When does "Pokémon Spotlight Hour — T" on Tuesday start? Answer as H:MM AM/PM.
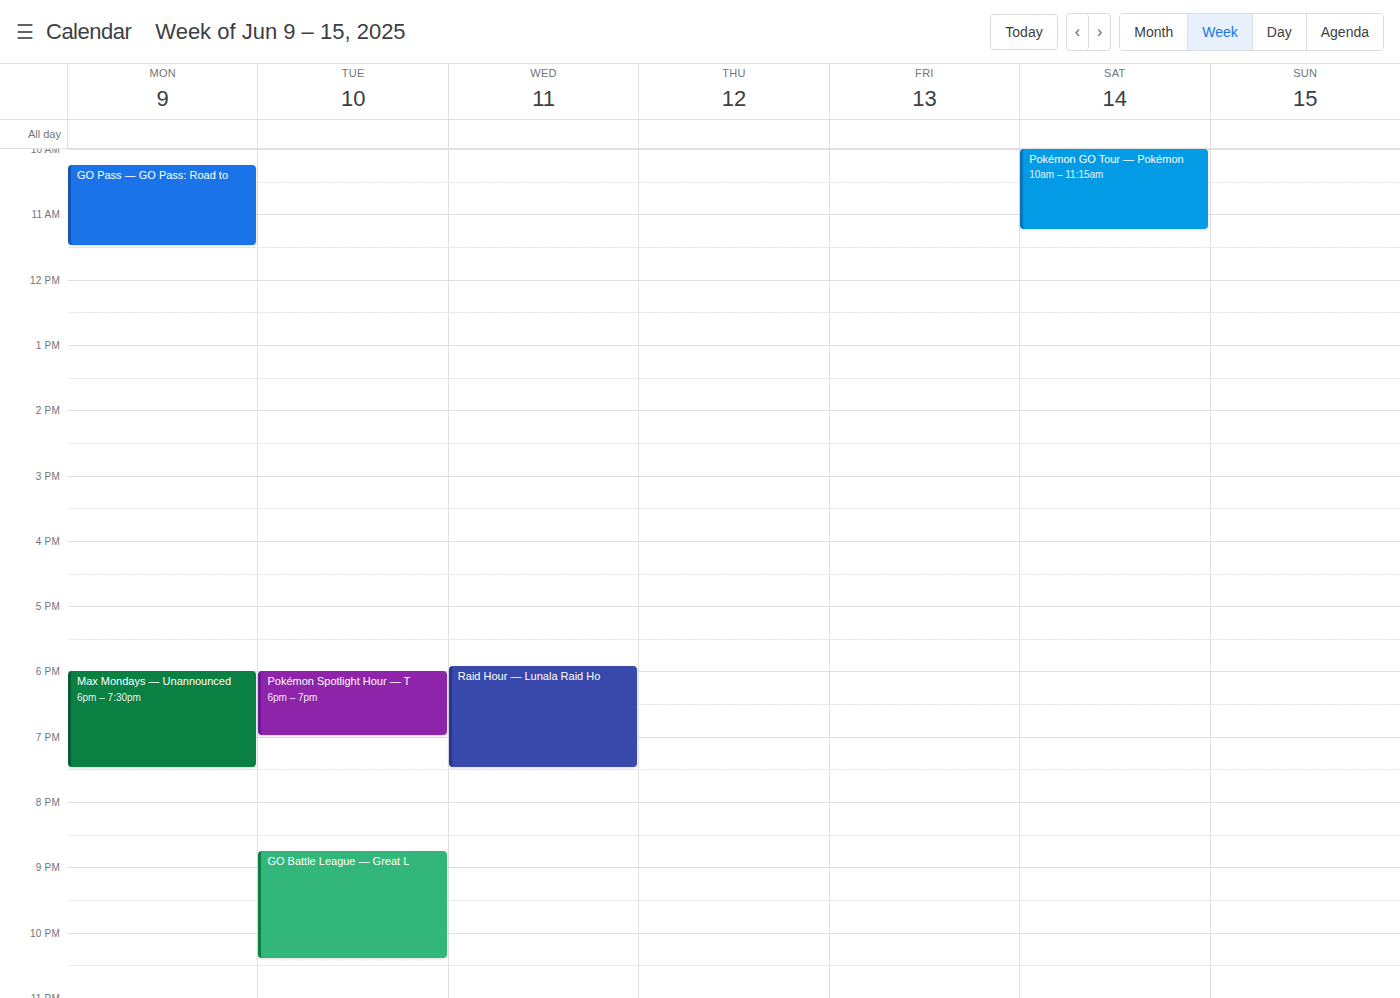
6:00 PM